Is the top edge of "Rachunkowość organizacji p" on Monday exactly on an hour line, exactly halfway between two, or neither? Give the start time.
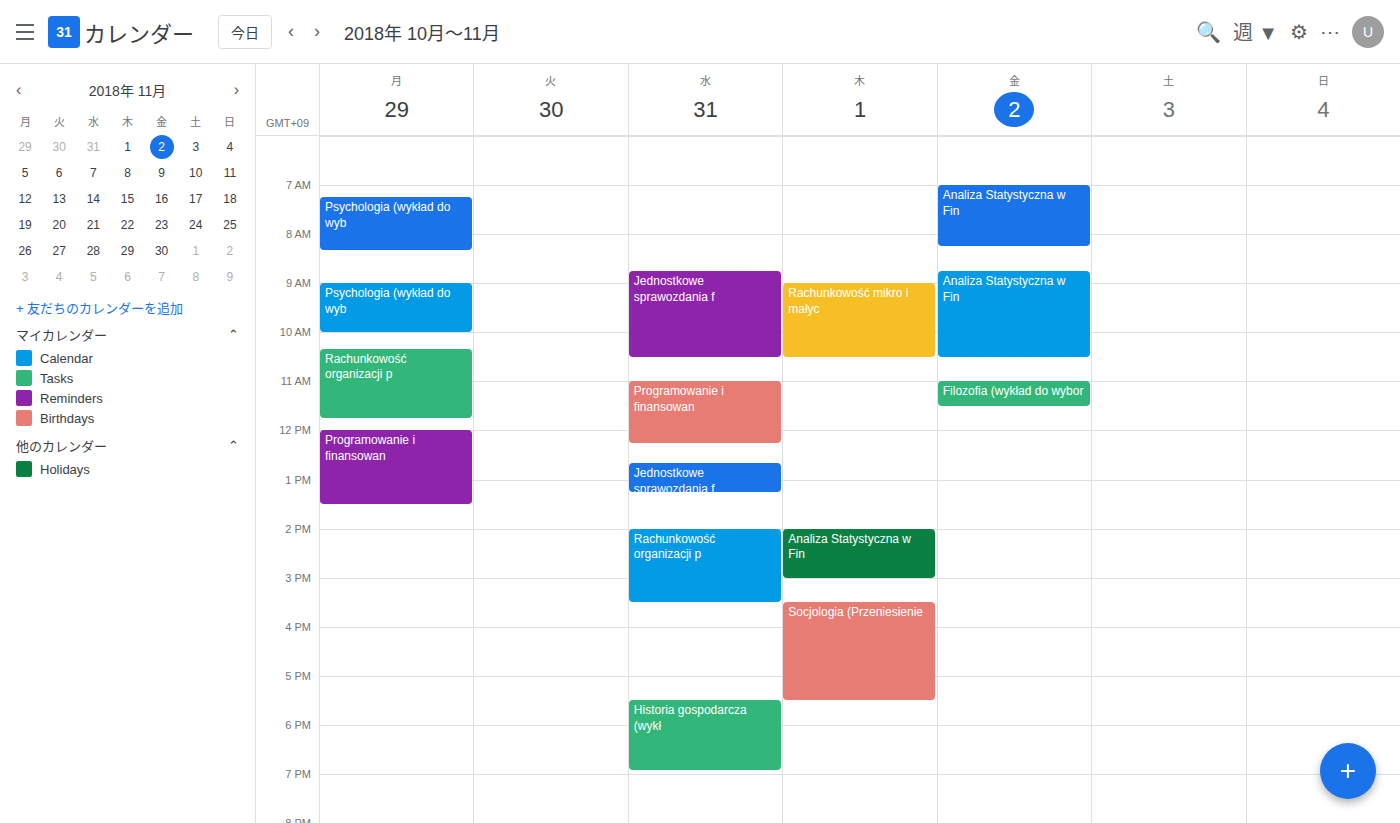
10:20 -- neither: 20 minutes below the 10:00 line and 40 minutes above the 11:00 line.